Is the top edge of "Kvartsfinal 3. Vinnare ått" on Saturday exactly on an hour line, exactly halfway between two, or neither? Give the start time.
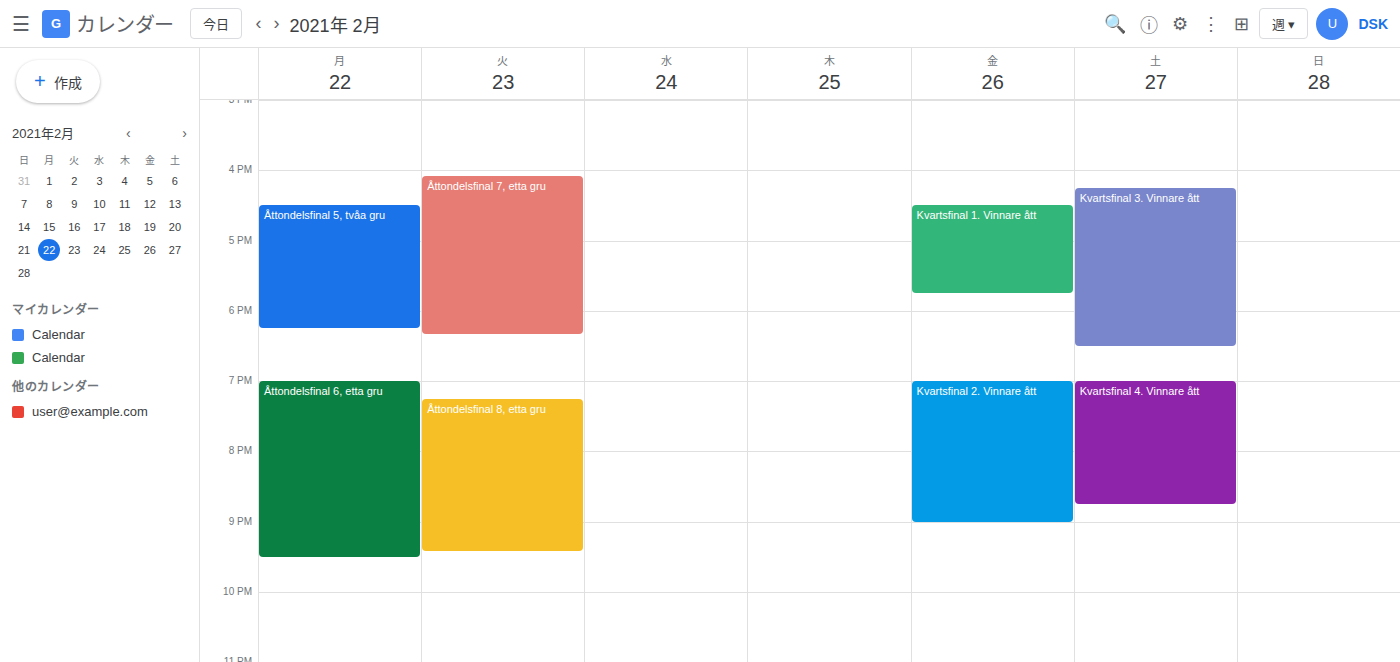
4:15 PM -- neither: a quarter of the way from the 4 PM line to the 5 PM line.